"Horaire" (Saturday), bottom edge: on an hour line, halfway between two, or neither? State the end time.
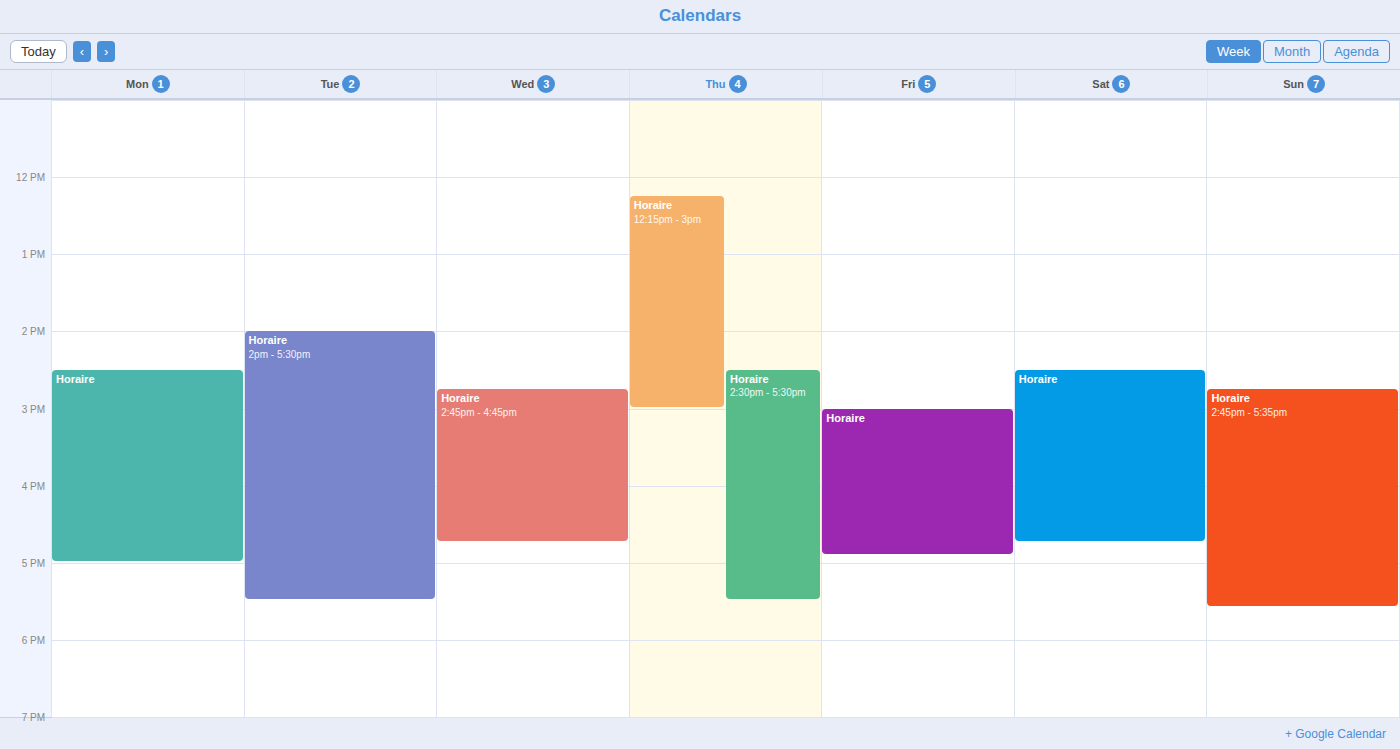
4:45 PM -- neither: three quarters of the way from the 4 PM line to the 5 PM line.